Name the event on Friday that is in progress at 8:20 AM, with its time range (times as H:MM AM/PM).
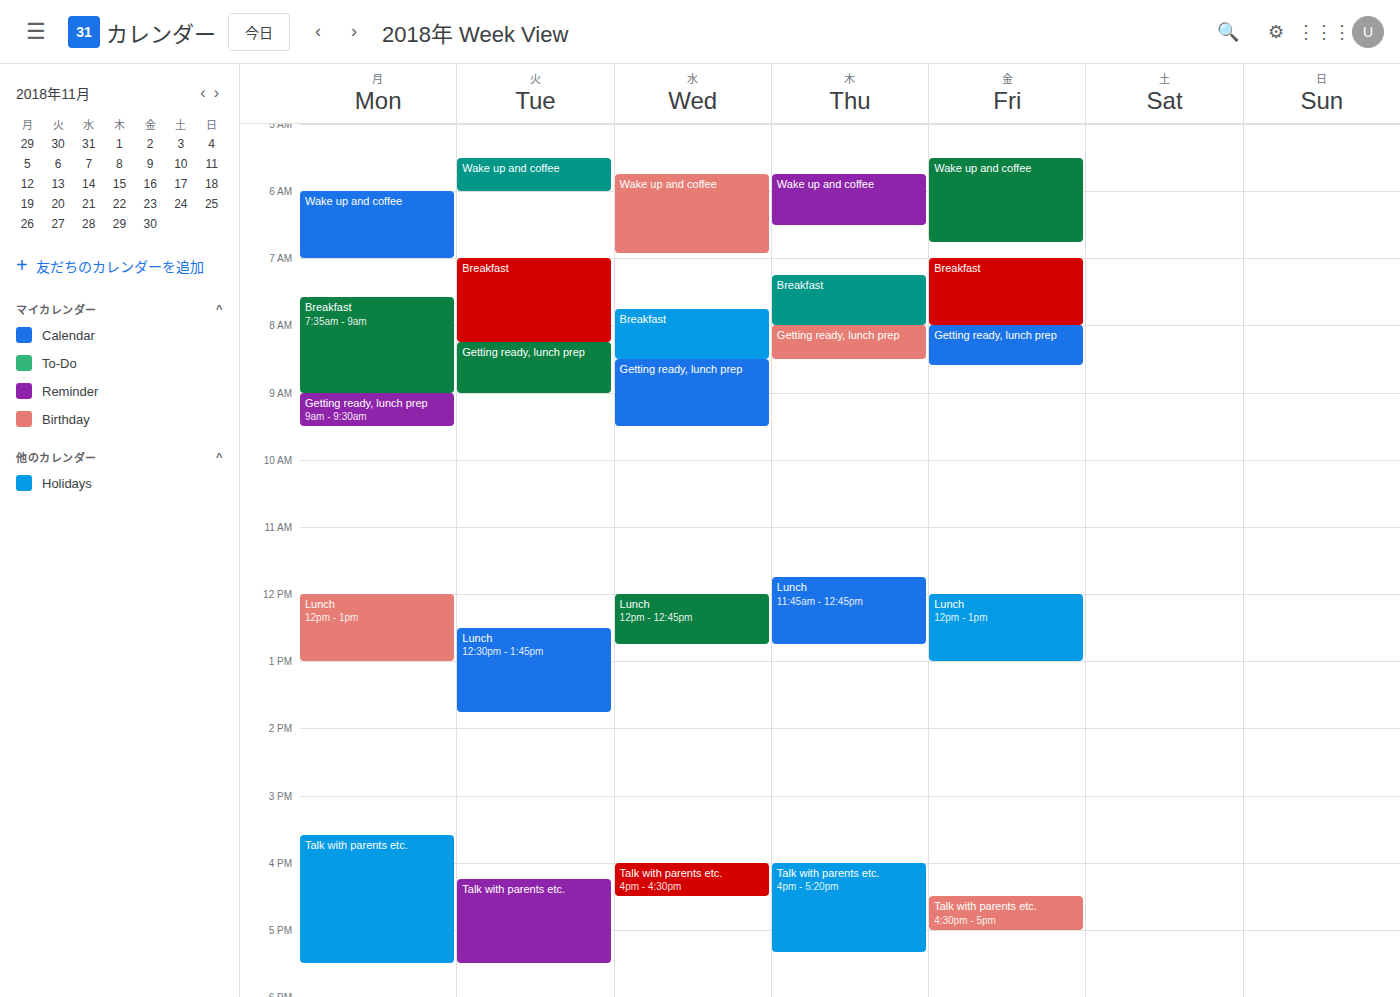
"Getting ready, lunch prep", 8:00 AM to 8:35 AM